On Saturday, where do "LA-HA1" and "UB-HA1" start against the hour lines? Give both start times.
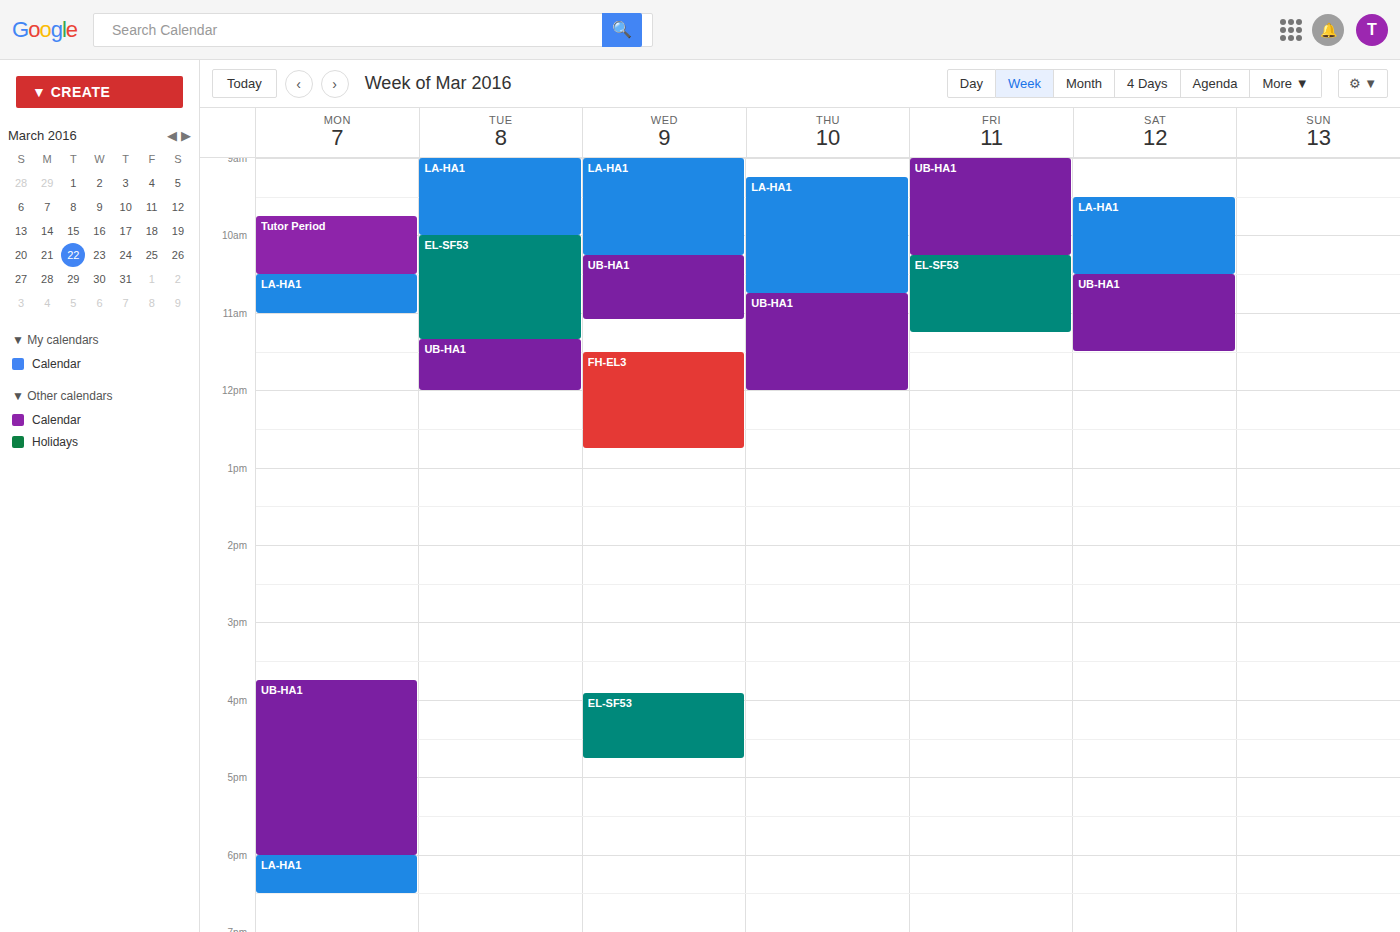
"LA-HA1": 9:30 AM, halfway between the 9 AM and 10 AM lines. "UB-HA1": 10:30 AM, halfway between the 10 AM and 11 AM lines.